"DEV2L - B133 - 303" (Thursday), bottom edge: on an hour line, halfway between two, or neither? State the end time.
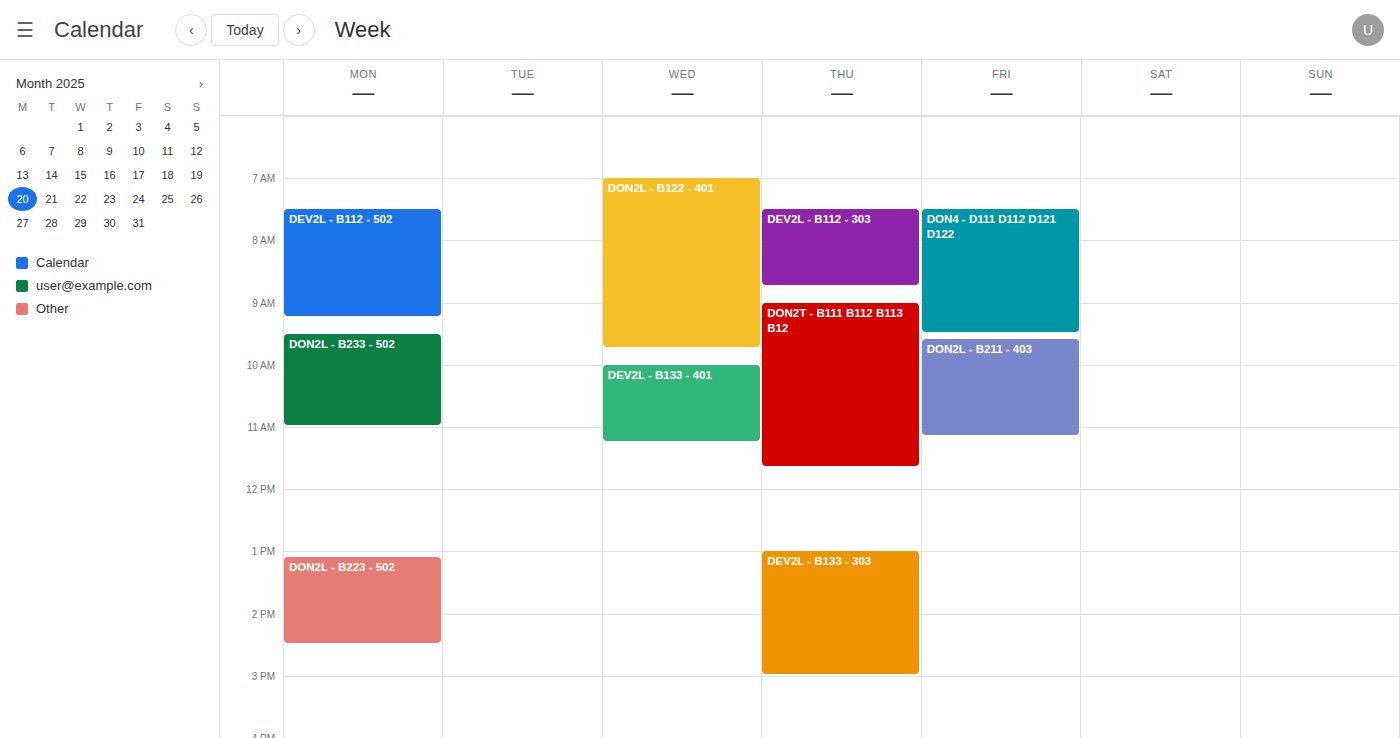
3:00 PM -- exactly on the 3 PM line.